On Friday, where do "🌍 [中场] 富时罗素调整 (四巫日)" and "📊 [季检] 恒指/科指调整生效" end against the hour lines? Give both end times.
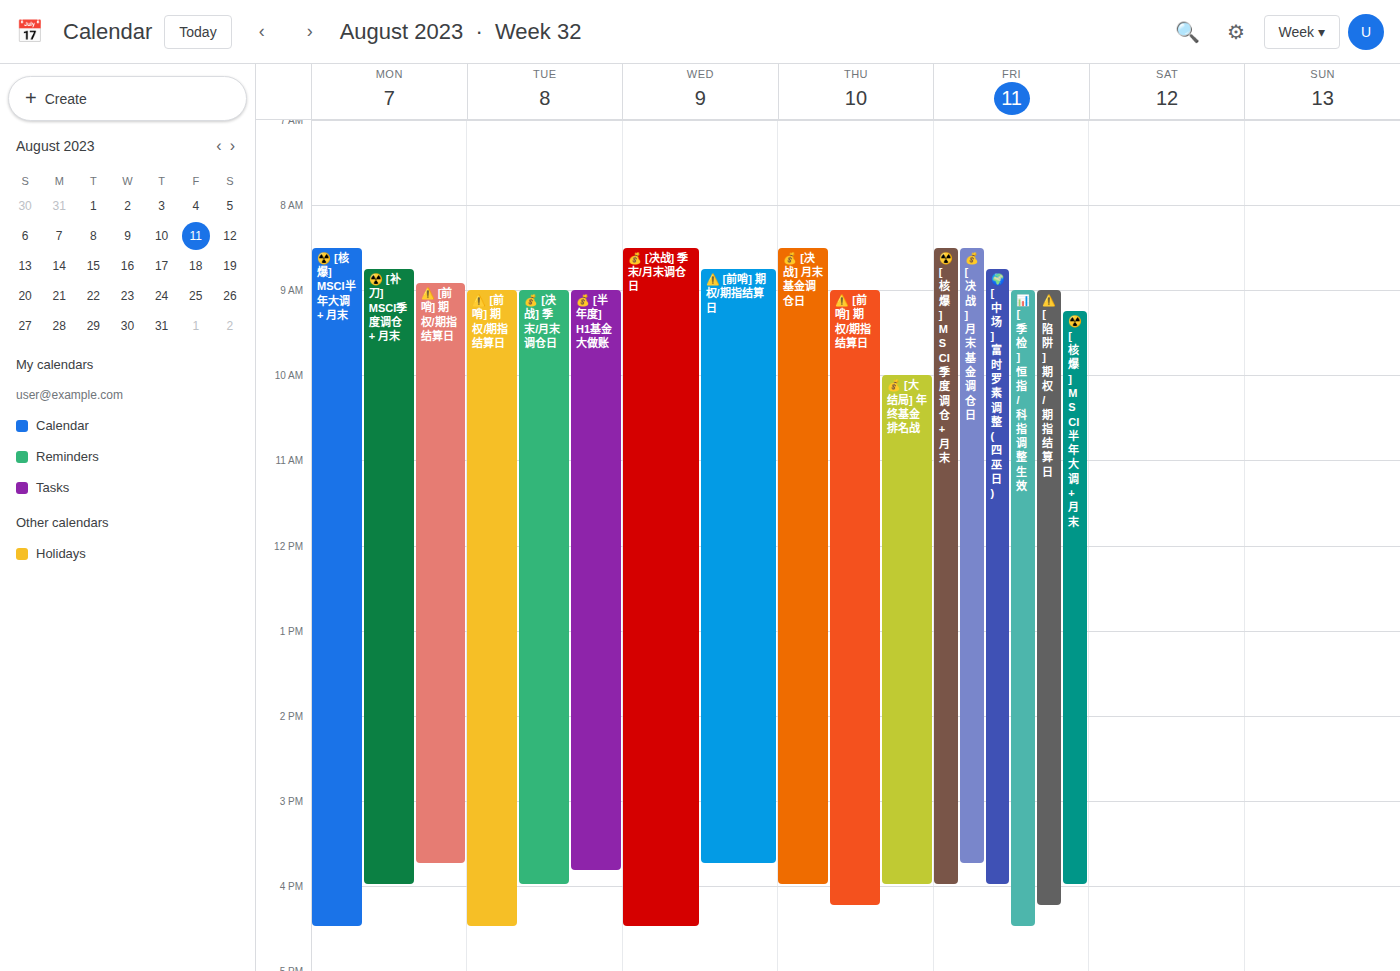
"🌍 [中场] 富时罗素调整 (四巫日)": 4:00 PM, exactly on the 4 PM line. "📊 [季检] 恒指/科指调整生效": 4:30 PM, halfway between the 4 PM and 5 PM lines.